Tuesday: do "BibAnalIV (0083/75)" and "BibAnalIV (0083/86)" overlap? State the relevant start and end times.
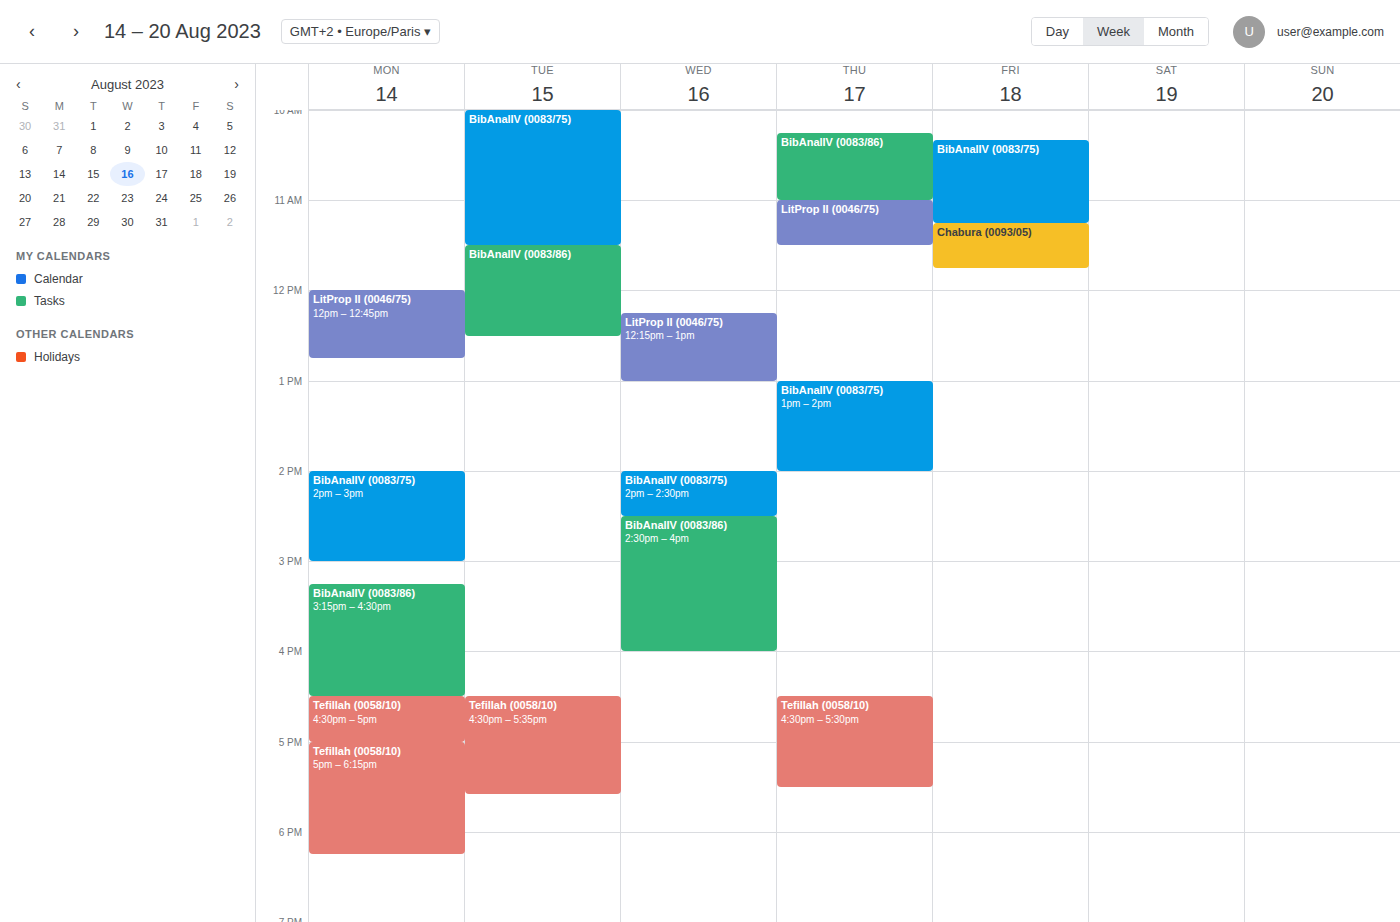
"BibAnalIV (0083/75)" ends at 11:30 AM, exactly when "BibAnalIV (0083/86)" starts -- they touch but do not overlap.